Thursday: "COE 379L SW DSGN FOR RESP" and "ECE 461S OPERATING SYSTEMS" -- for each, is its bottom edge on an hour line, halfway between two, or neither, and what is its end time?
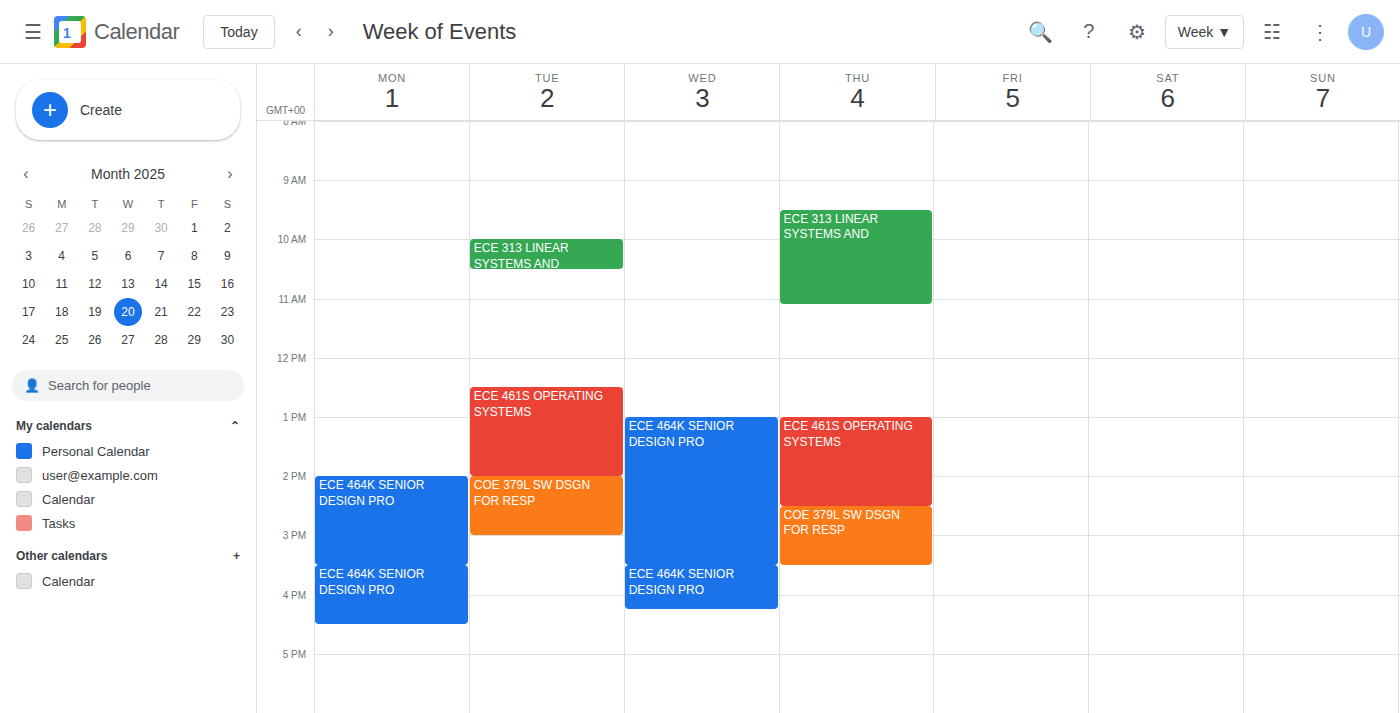
"COE 379L SW DSGN FOR RESP": 3:30 PM, halfway between the 3 PM and 4 PM lines. "ECE 461S OPERATING SYSTEMS": 2:30 PM, halfway between the 2 PM and 3 PM lines.